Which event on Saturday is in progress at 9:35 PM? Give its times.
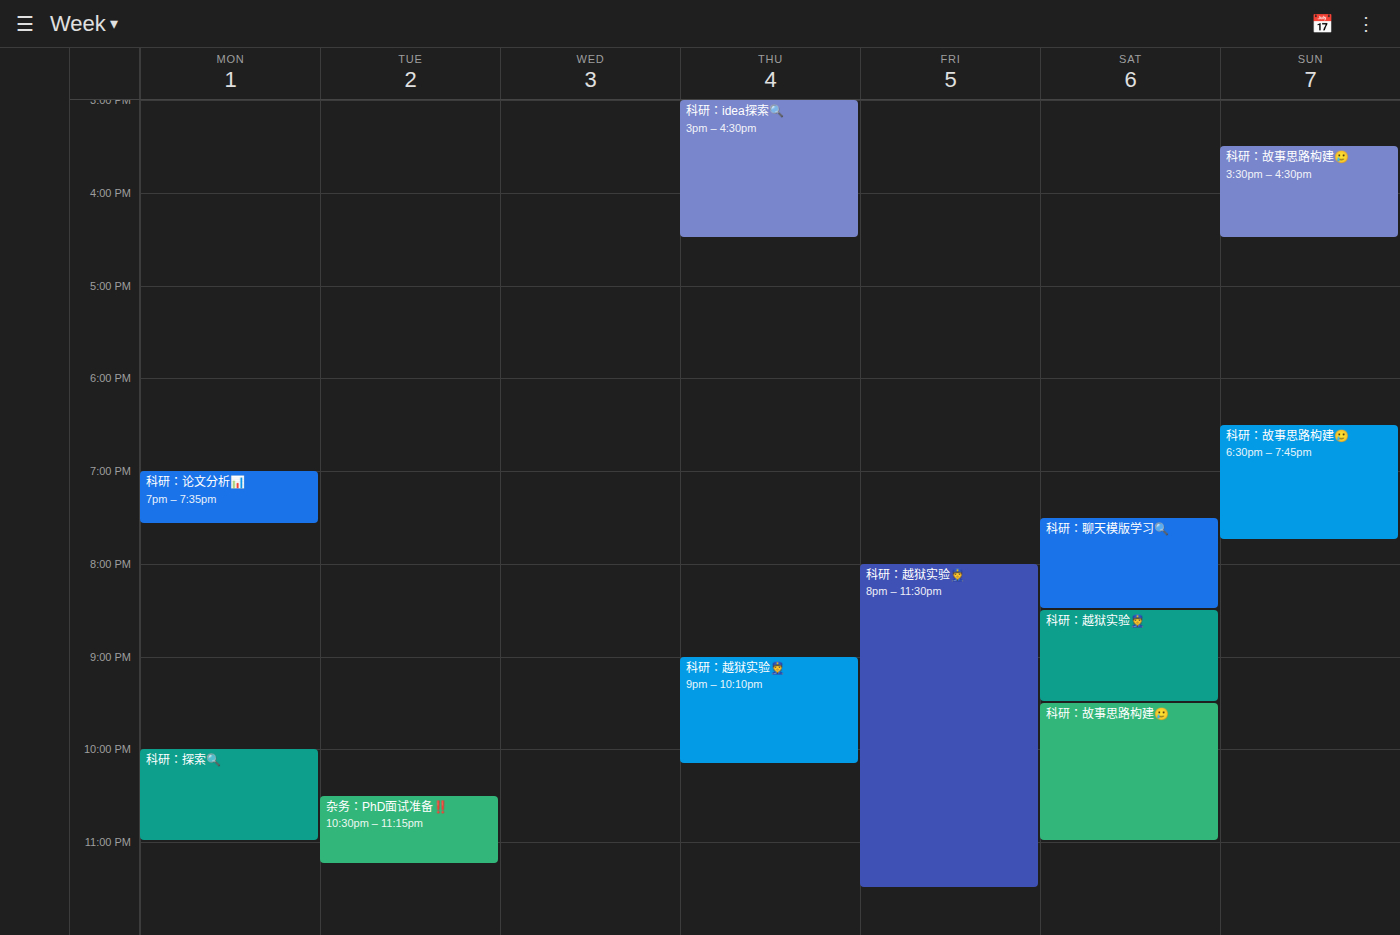
"科研：故事思路构建🥲", 9:30 PM to 11:00 PM